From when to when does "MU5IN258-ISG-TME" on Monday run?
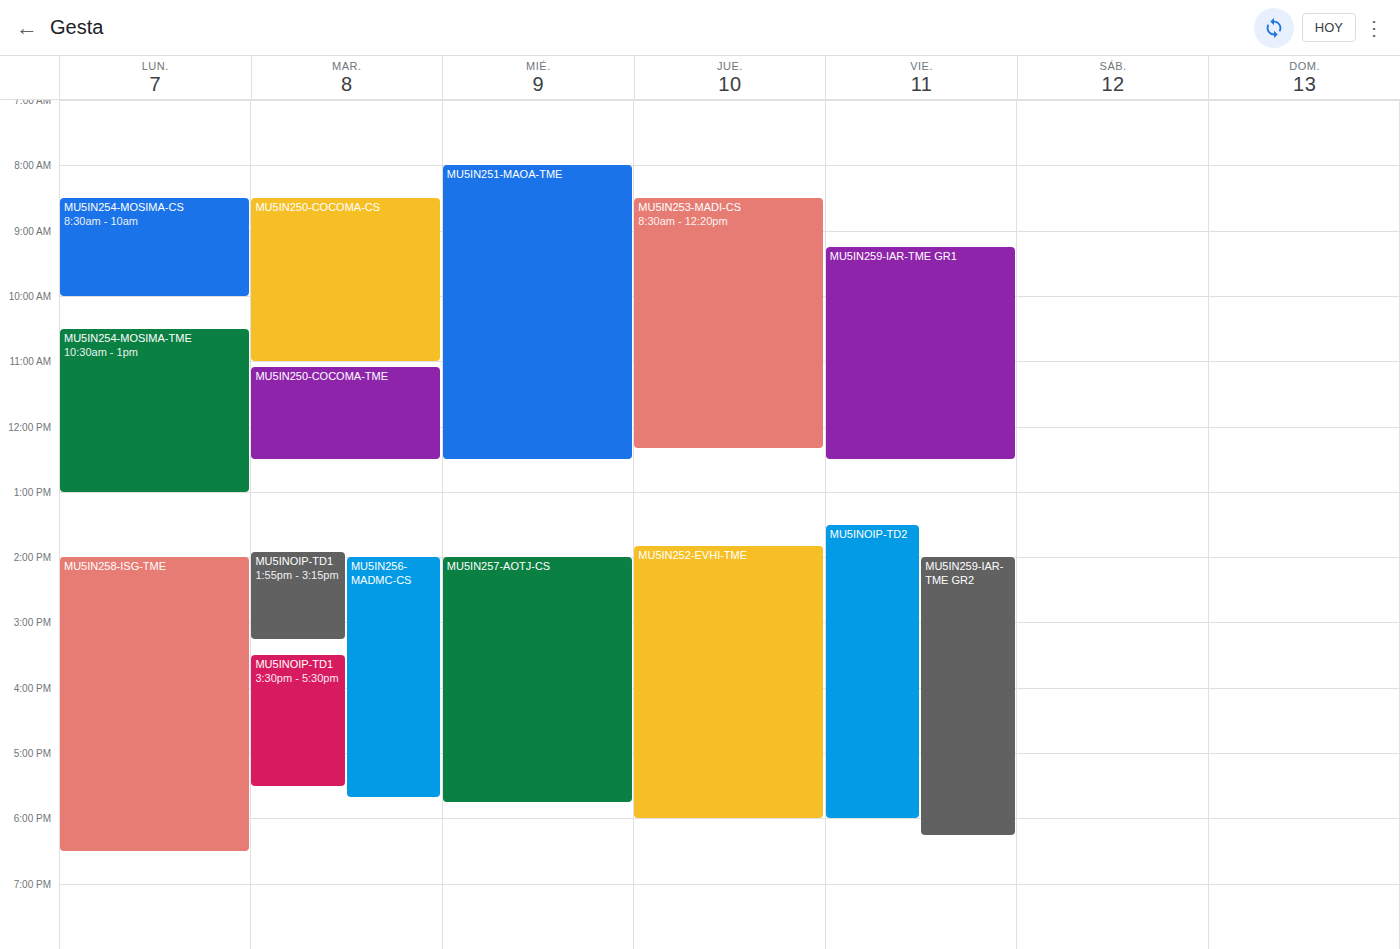
2:00 PM to 6:30 PM